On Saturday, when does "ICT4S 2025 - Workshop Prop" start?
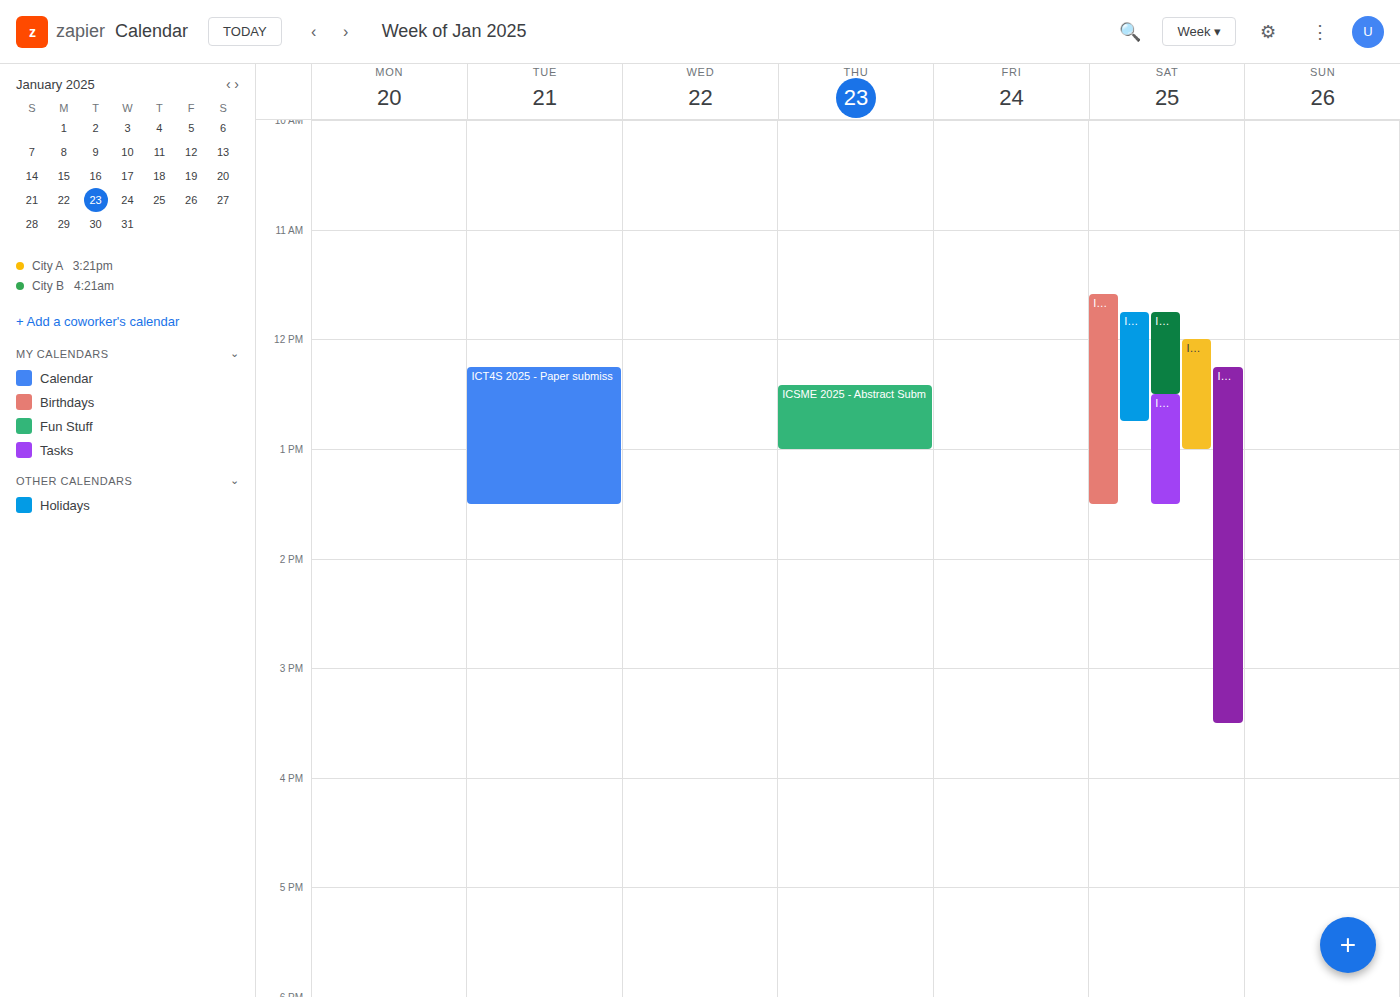
12:15 PM